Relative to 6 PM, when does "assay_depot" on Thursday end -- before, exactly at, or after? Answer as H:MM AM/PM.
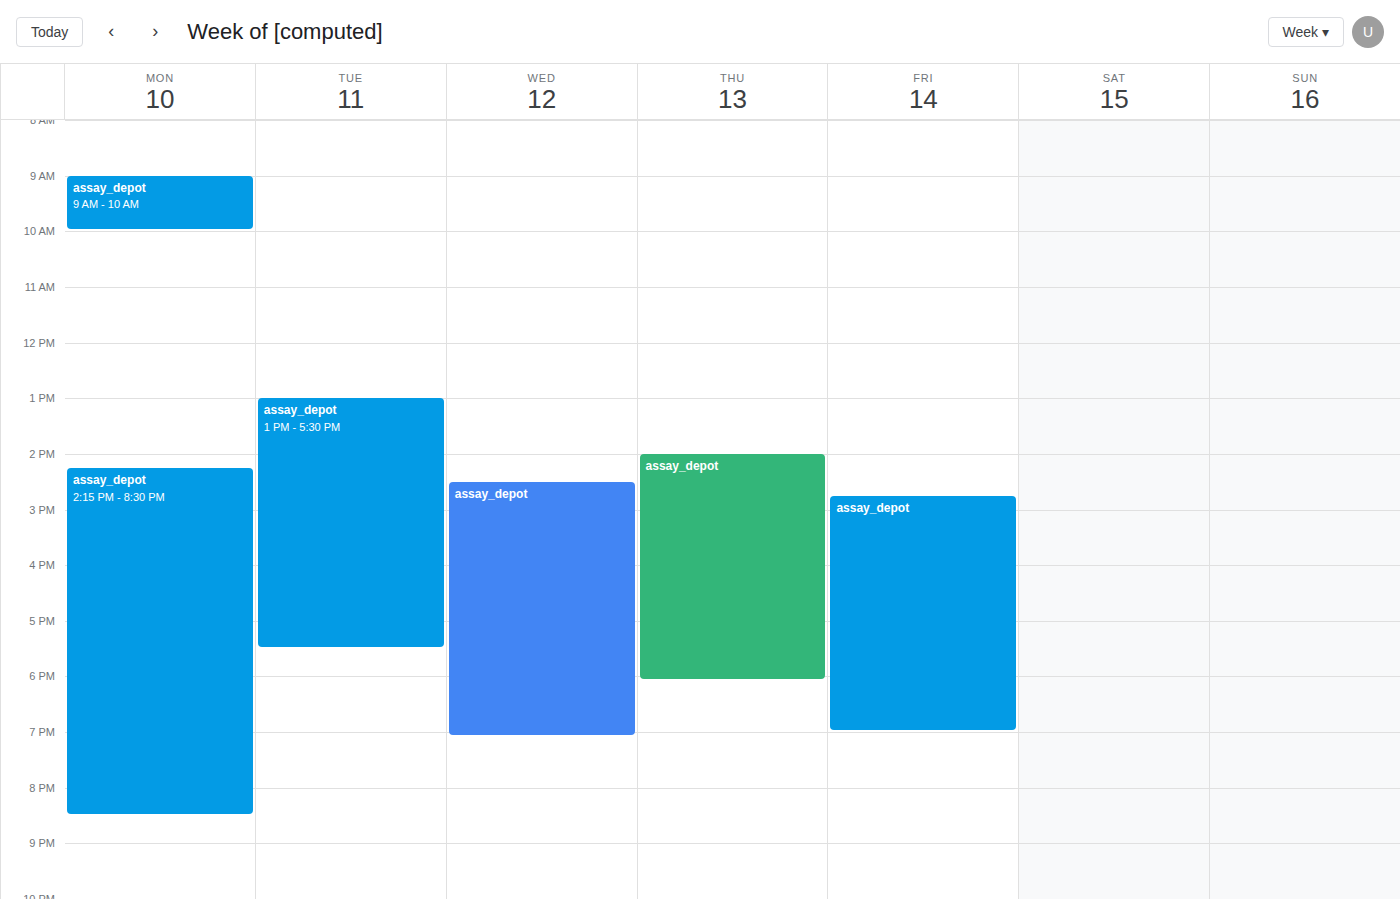
6:05 PM -- after 6 PM, 5 minutes below the 6 PM line.